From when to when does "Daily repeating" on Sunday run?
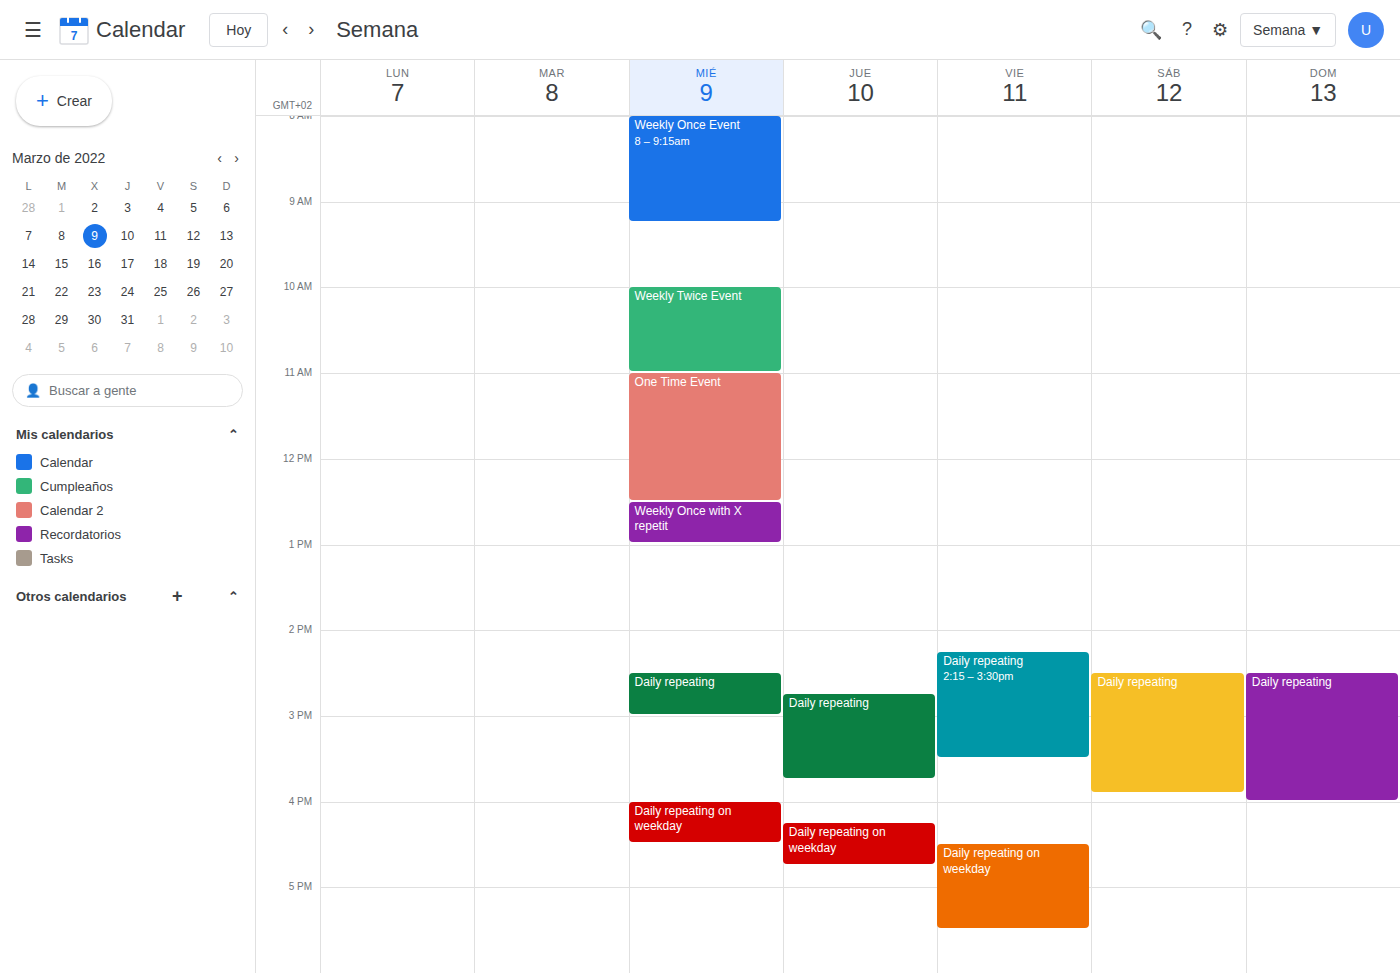
2:30 PM to 4:00 PM